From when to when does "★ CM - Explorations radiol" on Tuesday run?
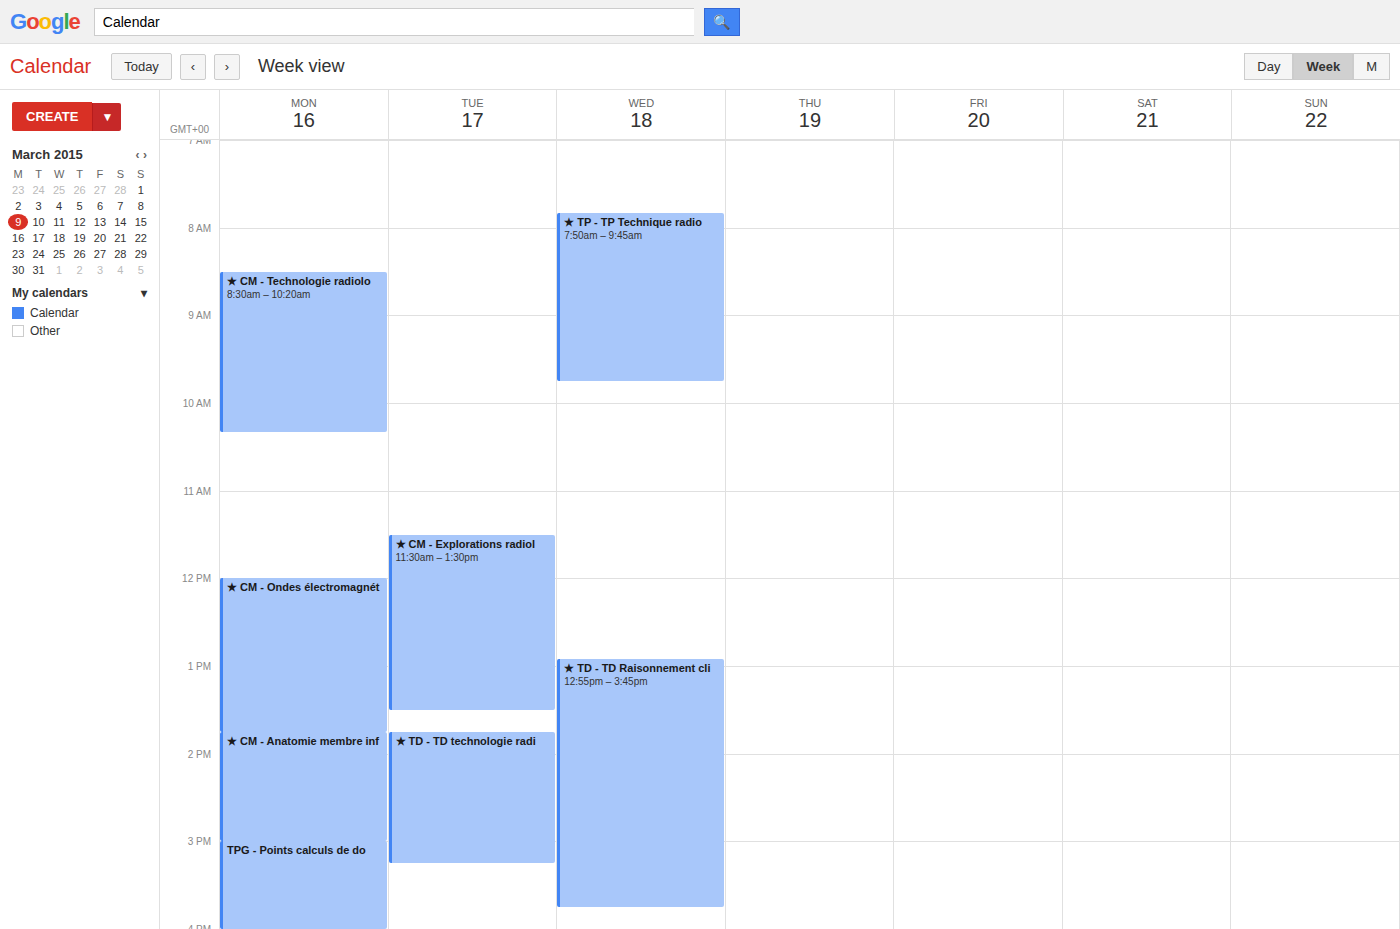
11:30 to 13:30